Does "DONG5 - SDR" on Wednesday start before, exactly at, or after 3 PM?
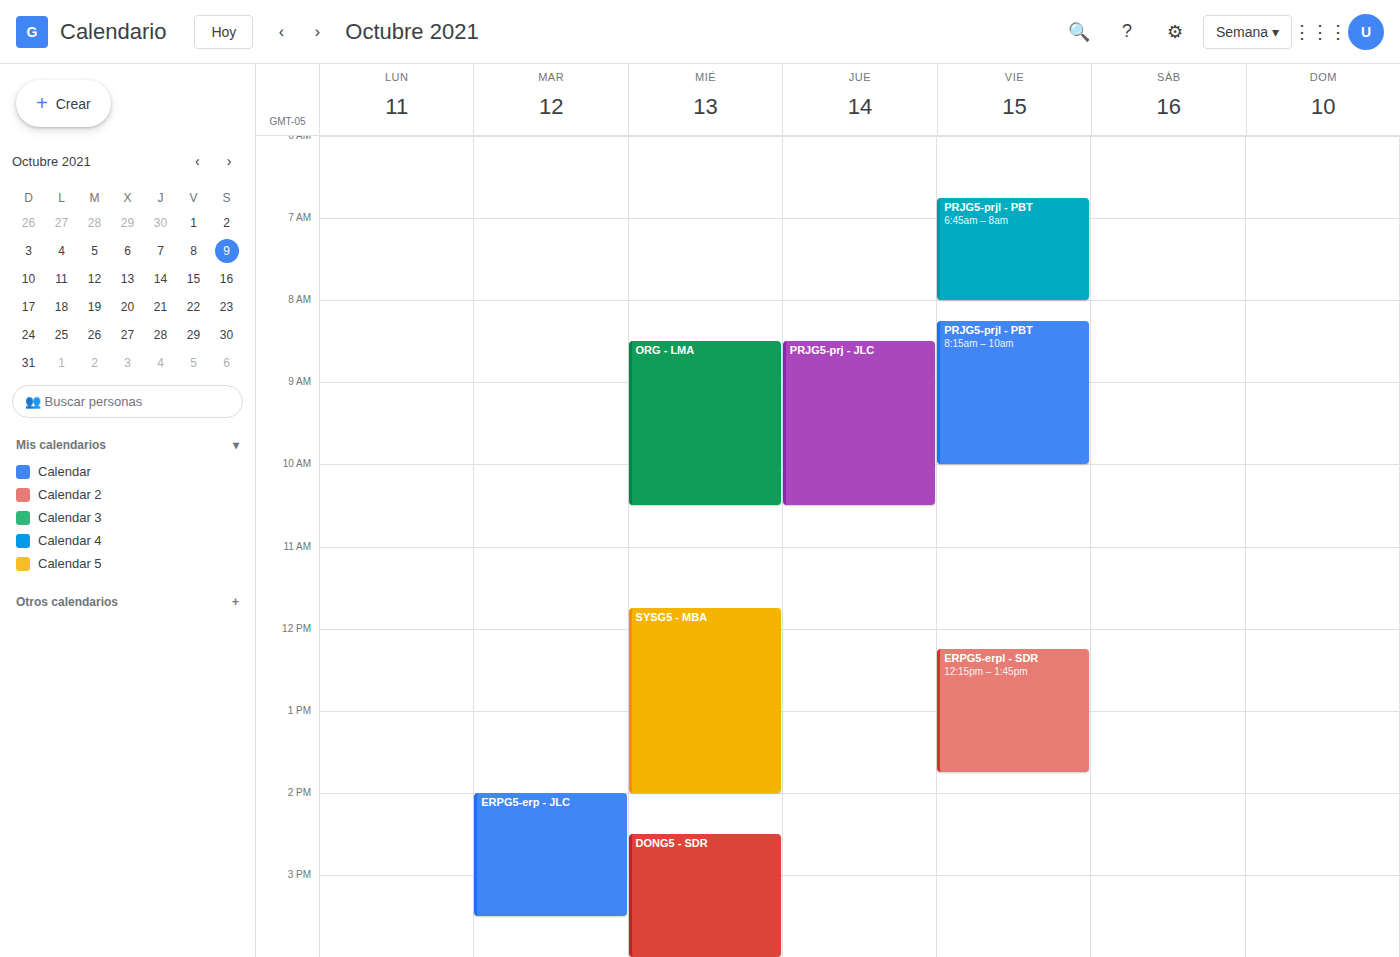
2:30 PM -- before 3 PM, 30 minutes above the 3 PM line.